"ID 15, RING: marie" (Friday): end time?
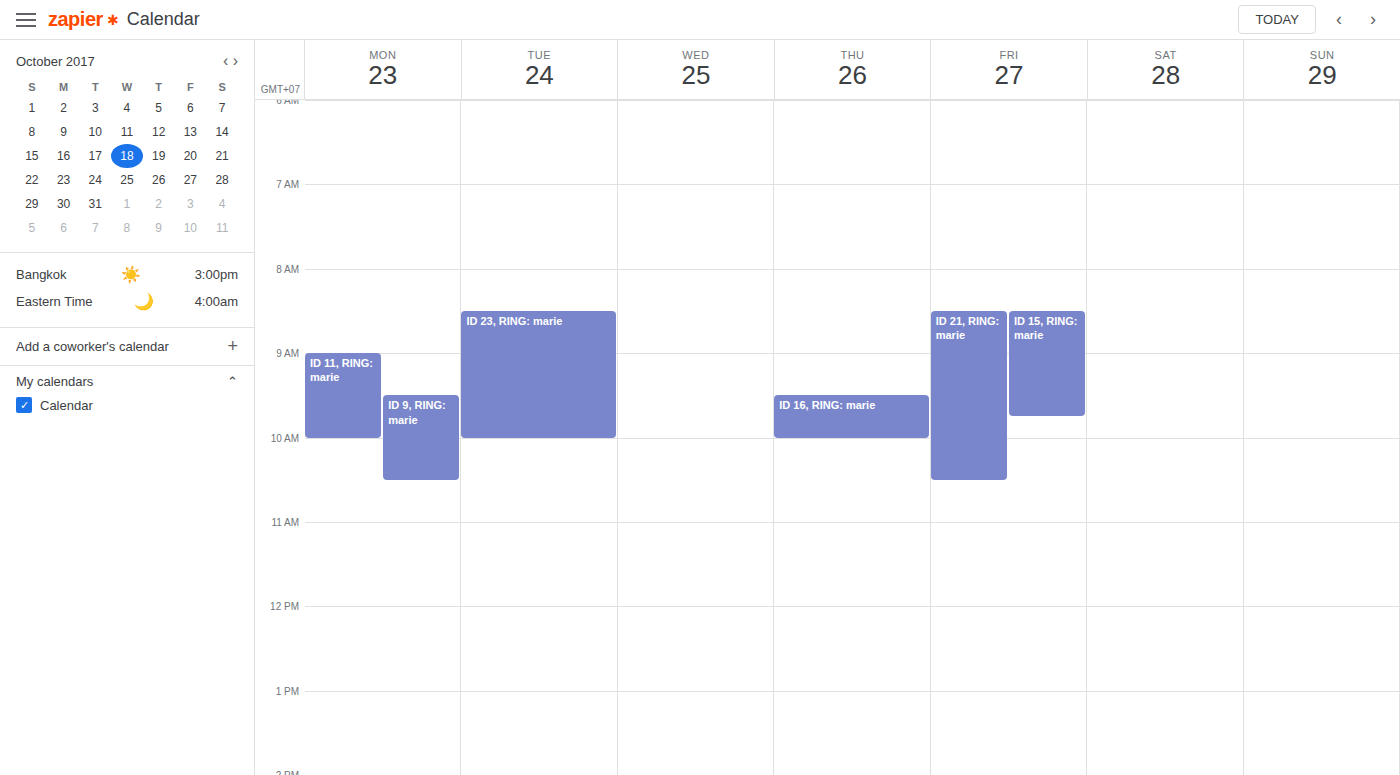
9:45 AM